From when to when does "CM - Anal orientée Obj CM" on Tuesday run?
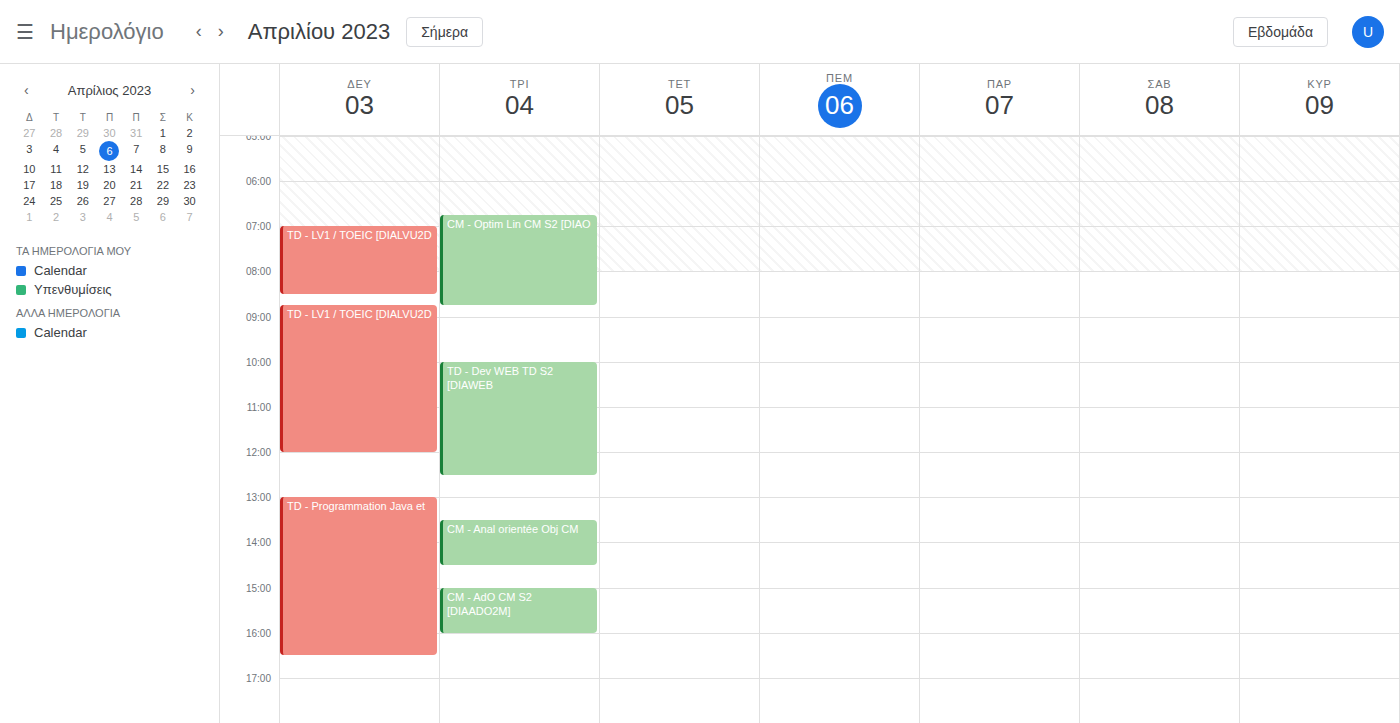
1:30 PM to 2:30 PM